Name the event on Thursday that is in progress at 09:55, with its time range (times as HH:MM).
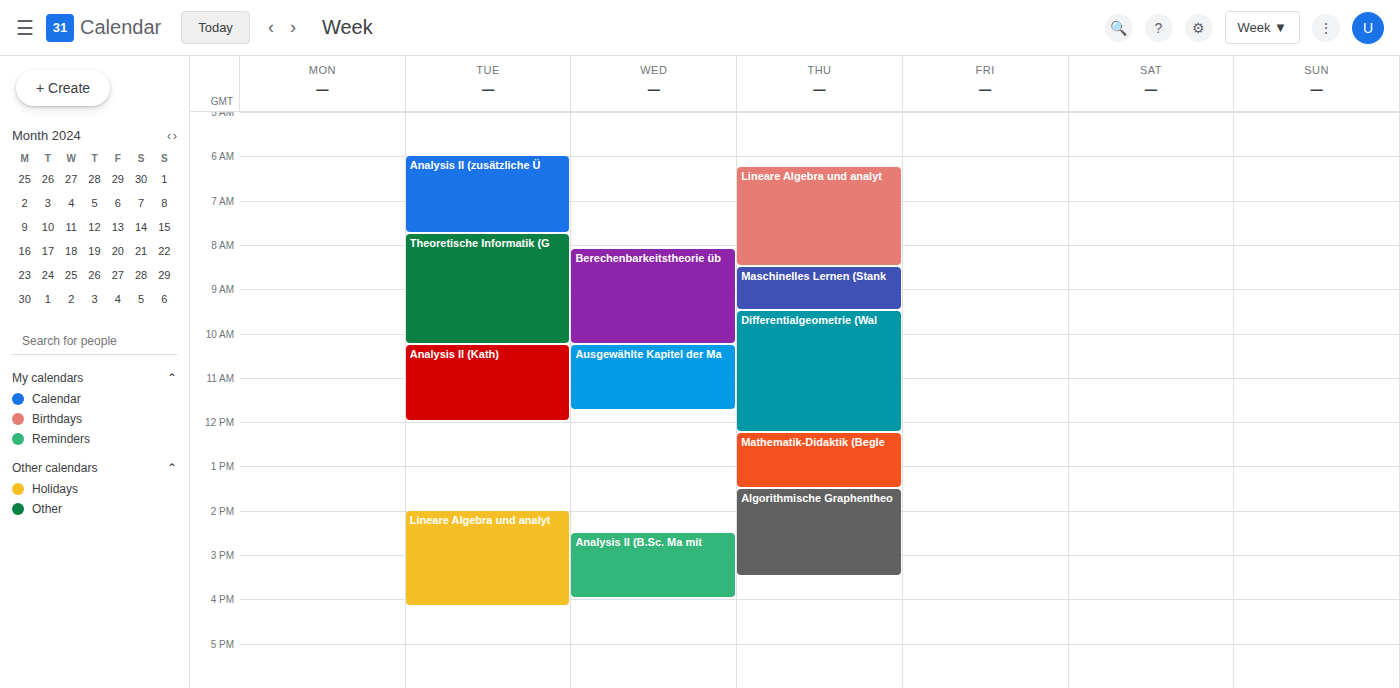
"Differentialgeometrie (Wal", 09:30 to 12:15